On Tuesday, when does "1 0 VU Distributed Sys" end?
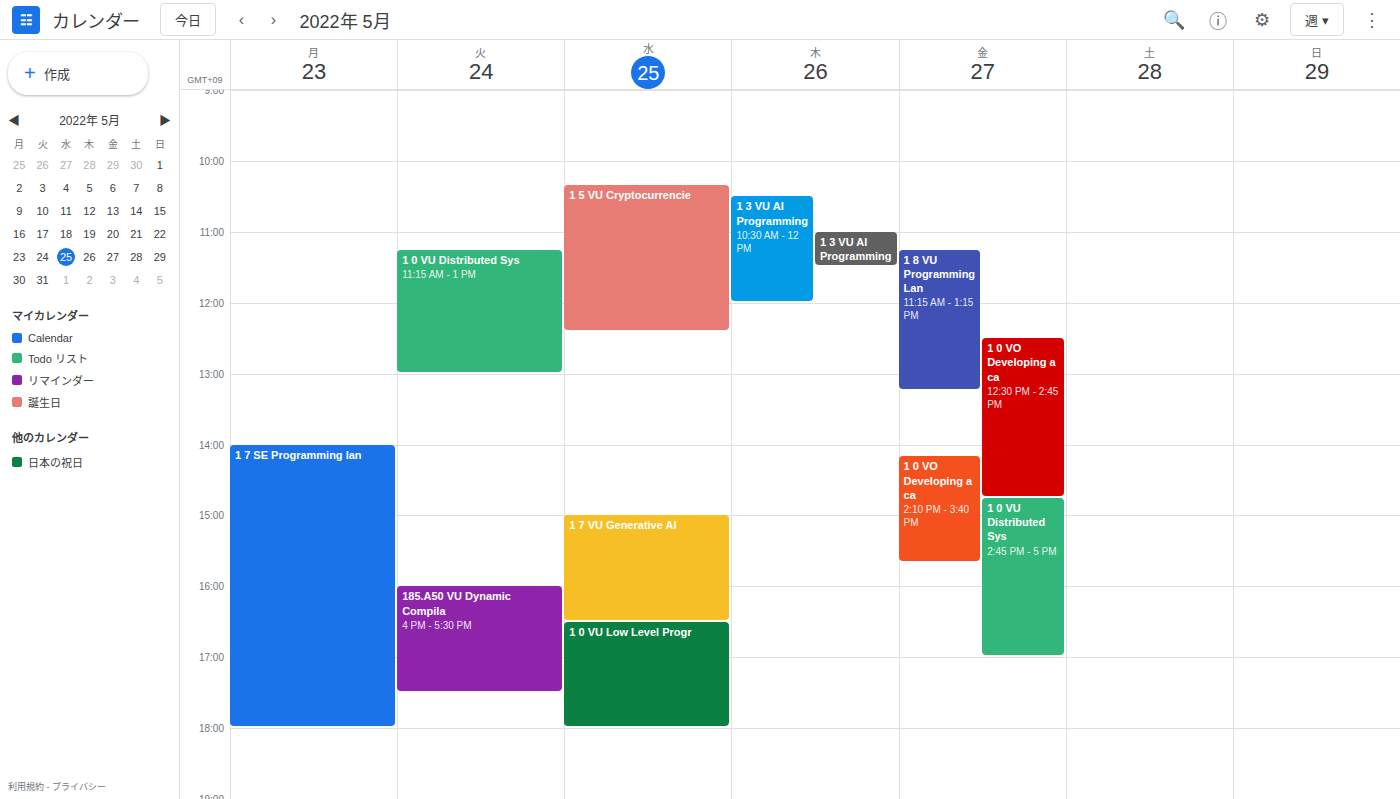
1:00 PM